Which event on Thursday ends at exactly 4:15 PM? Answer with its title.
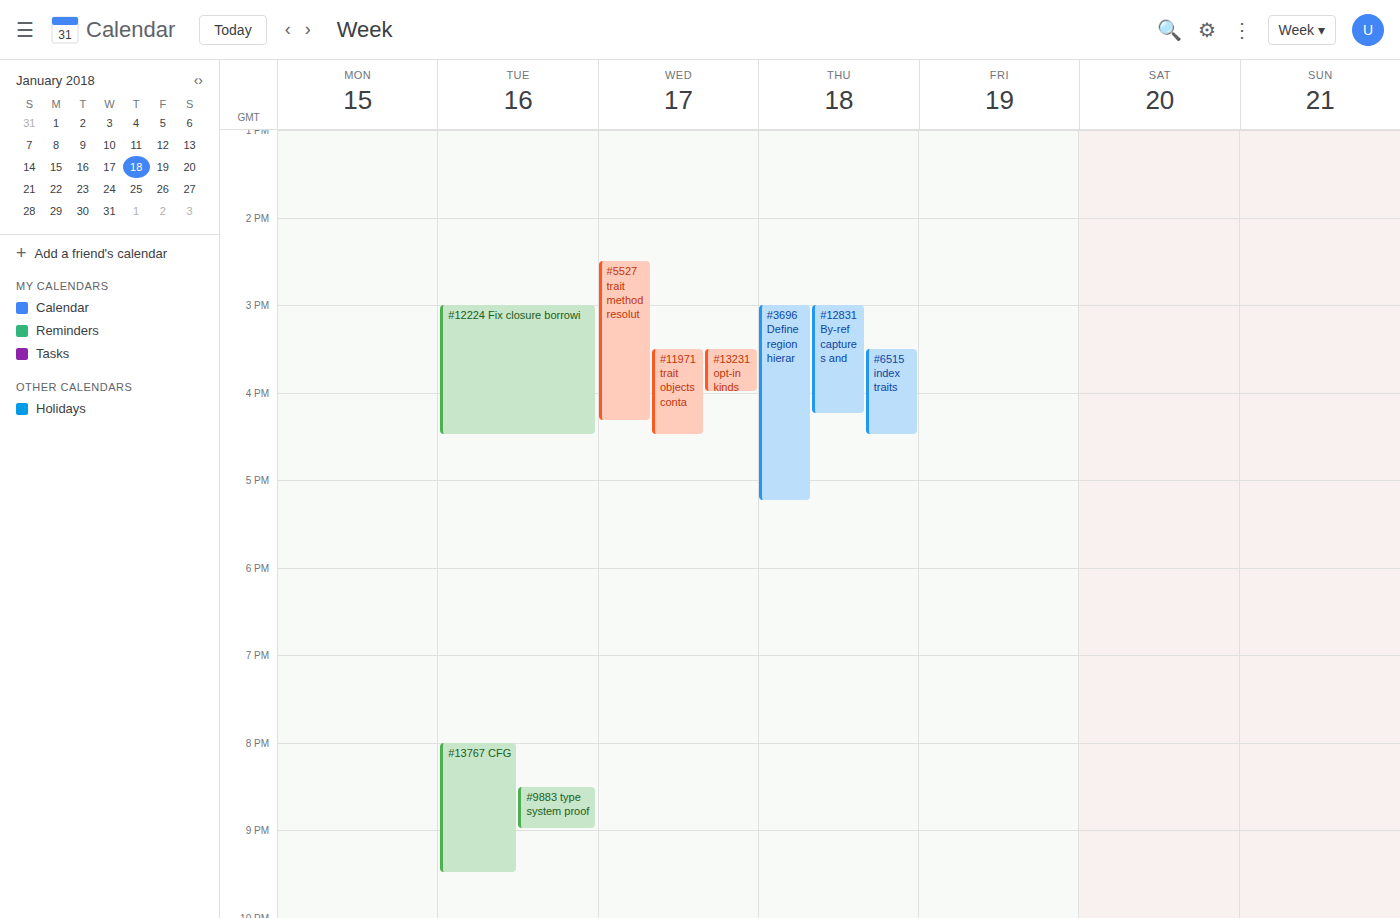
"#12831 By-ref captures and"